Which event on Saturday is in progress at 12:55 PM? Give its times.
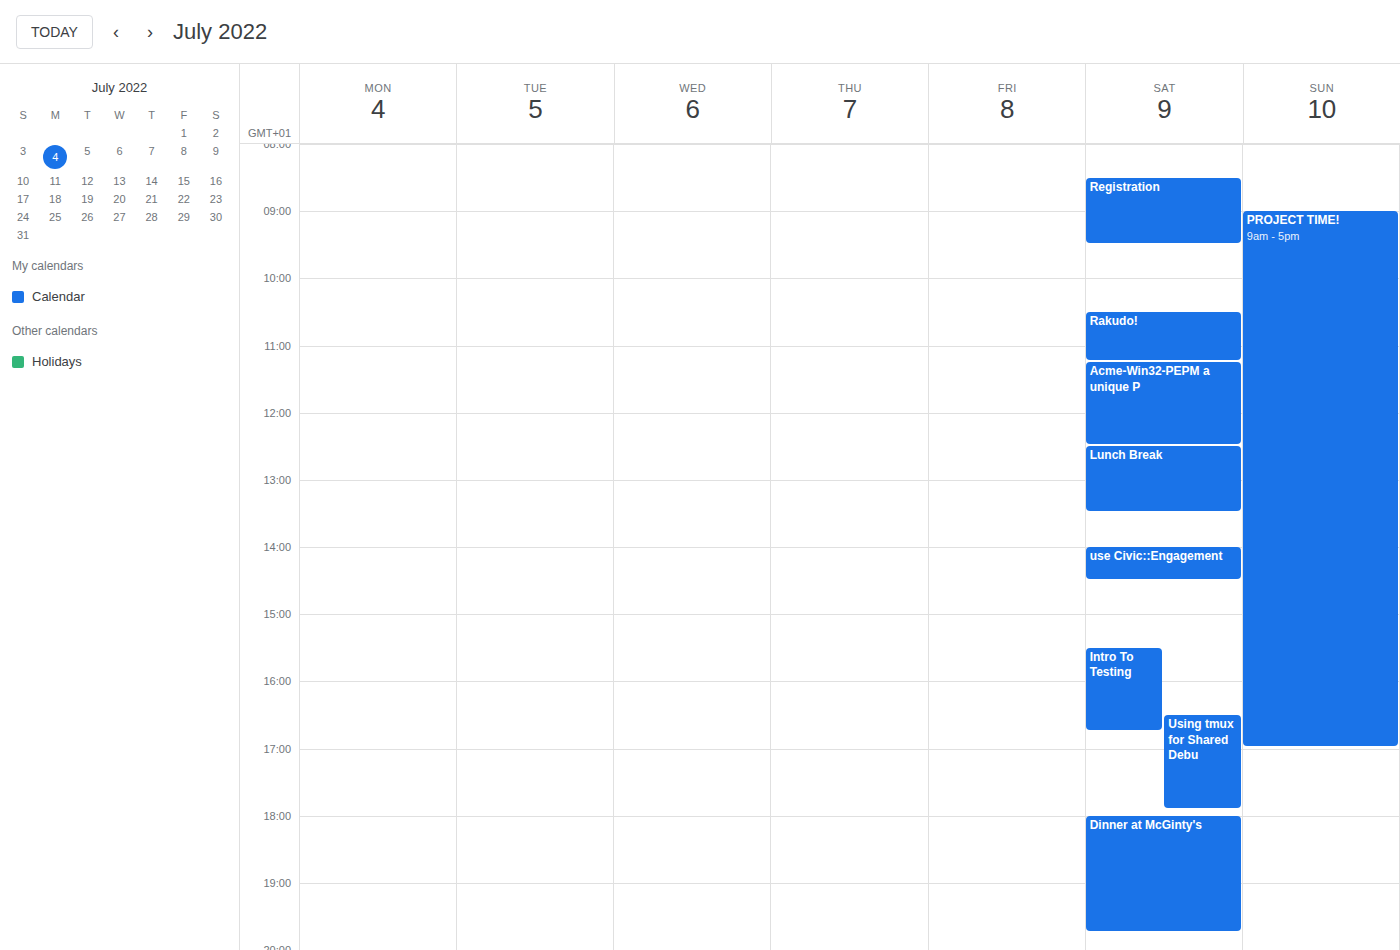
"Lunch Break", 12:30 PM to 1:30 PM